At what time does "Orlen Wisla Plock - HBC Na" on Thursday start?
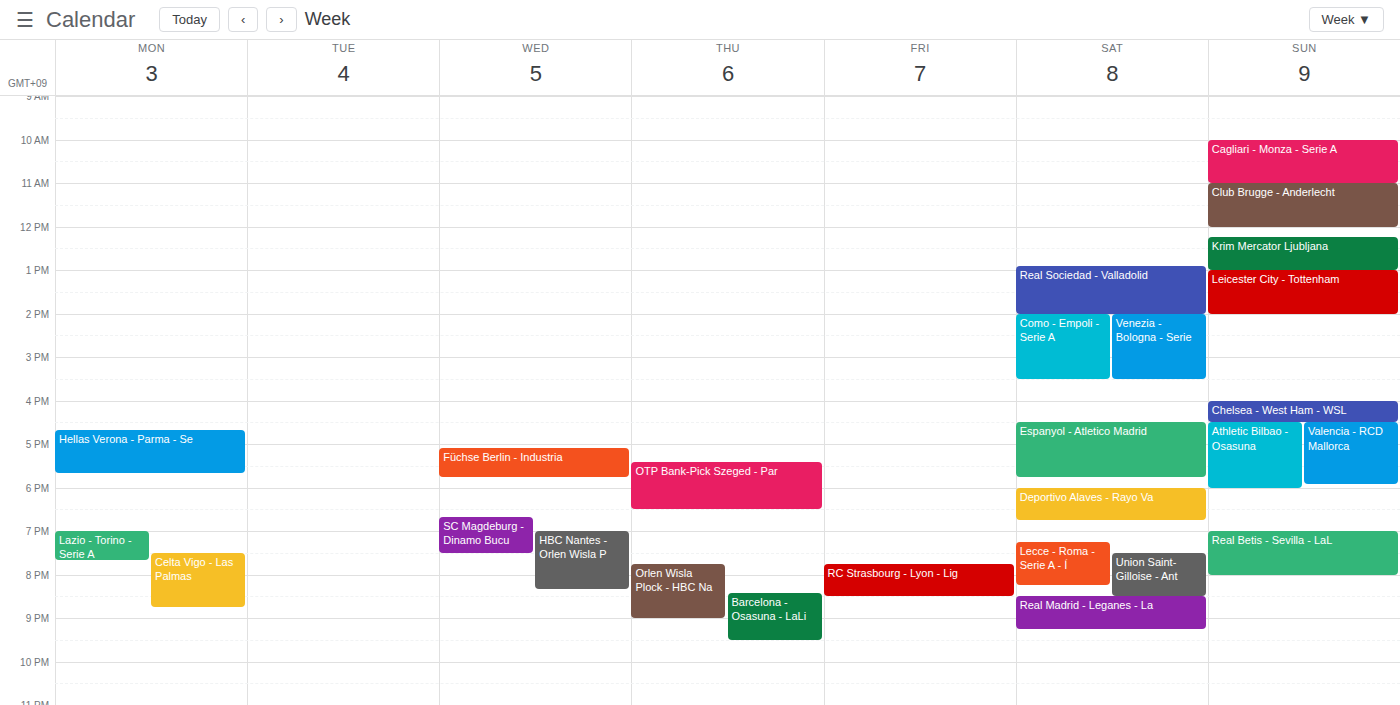
19:45